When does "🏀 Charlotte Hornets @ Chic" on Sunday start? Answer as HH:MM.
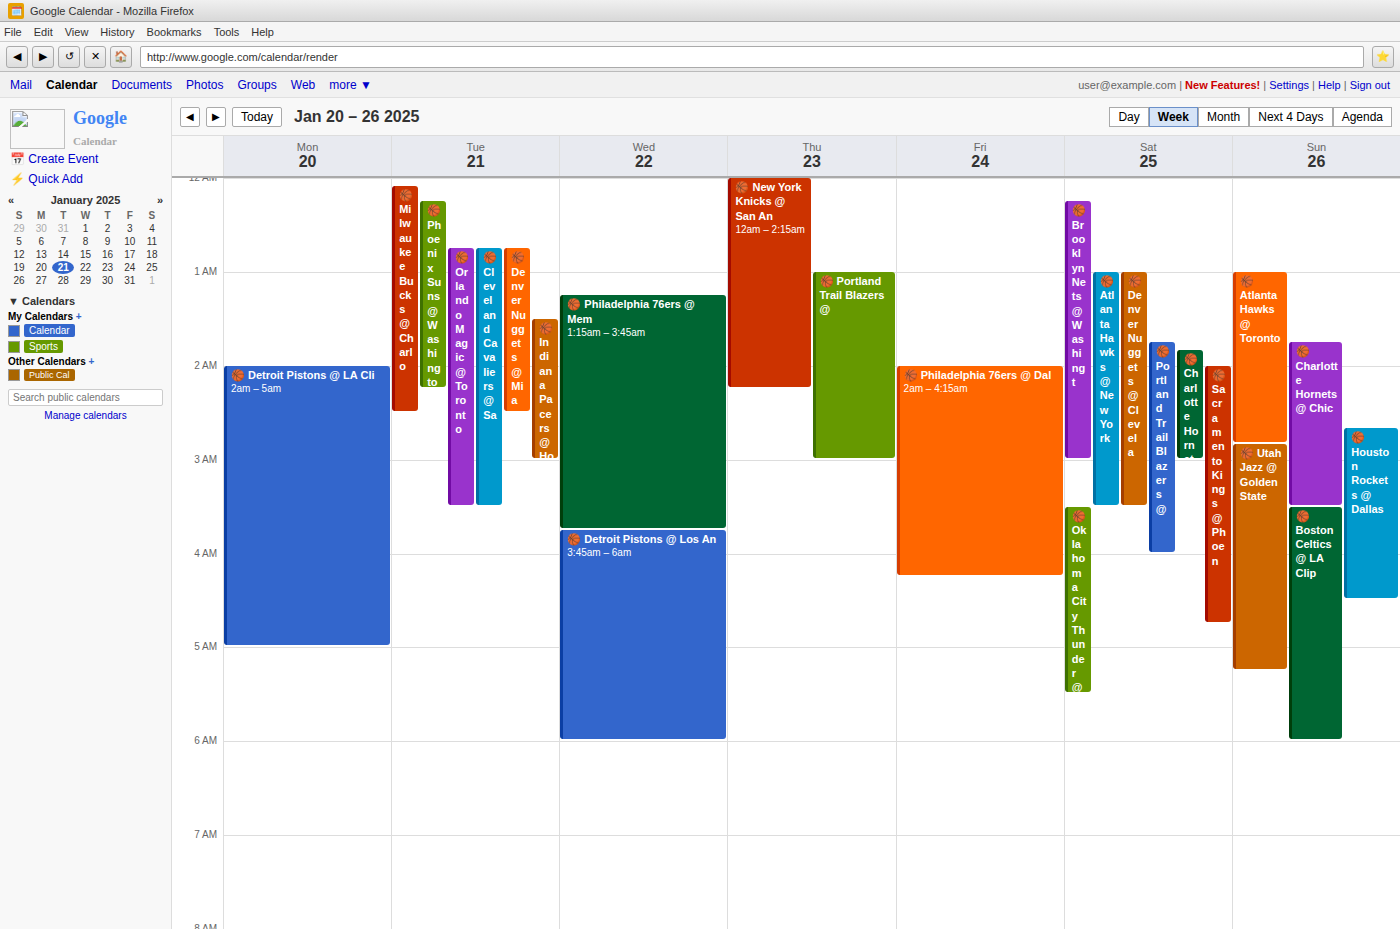
01:45